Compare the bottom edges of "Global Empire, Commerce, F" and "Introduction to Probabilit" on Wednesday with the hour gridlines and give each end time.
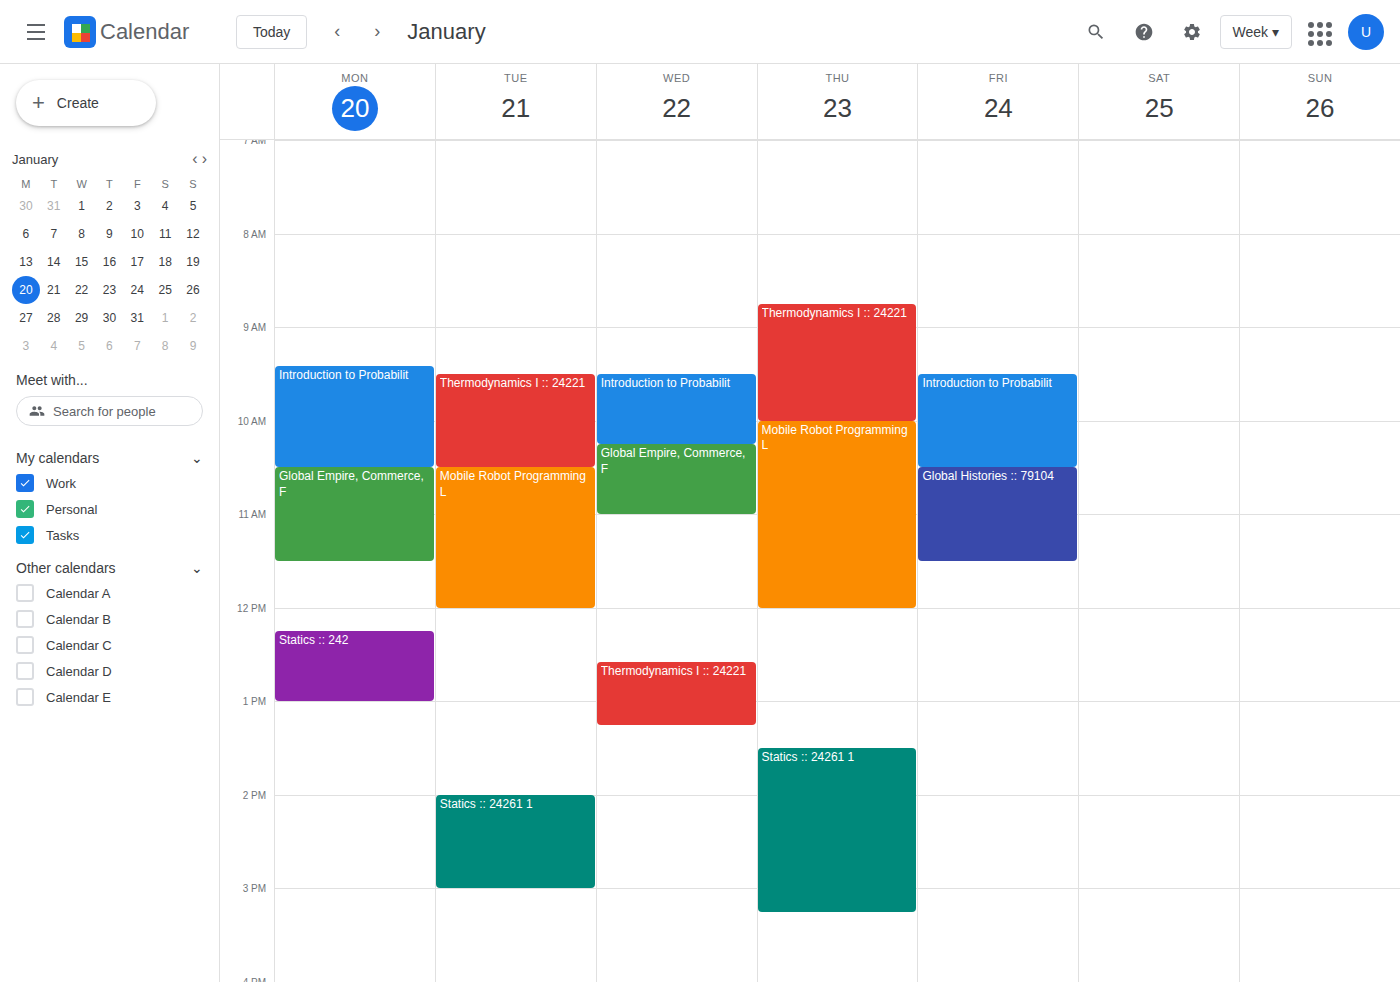
"Global Empire, Commerce, F": 11:00 AM, exactly on the 11 AM line. "Introduction to Probabilit": 10:15 AM, neither: a quarter of the way from the 10 AM line to the 11 AM line.